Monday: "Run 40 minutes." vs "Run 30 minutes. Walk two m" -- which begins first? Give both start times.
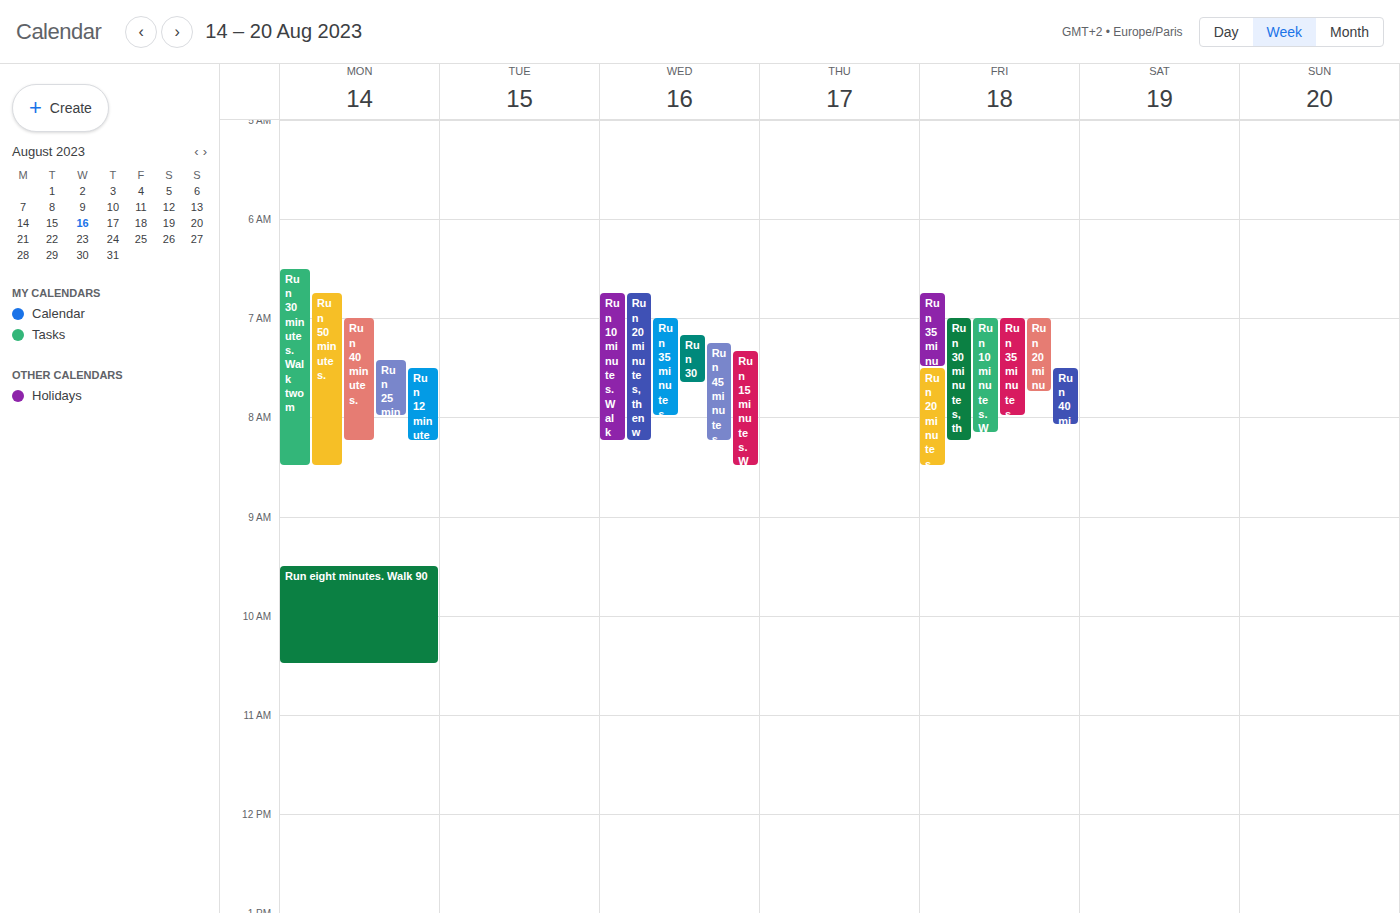
"Run 30 minutes. Walk two m" 6:30 AM; "Run 40 minutes." 7:00 AM.